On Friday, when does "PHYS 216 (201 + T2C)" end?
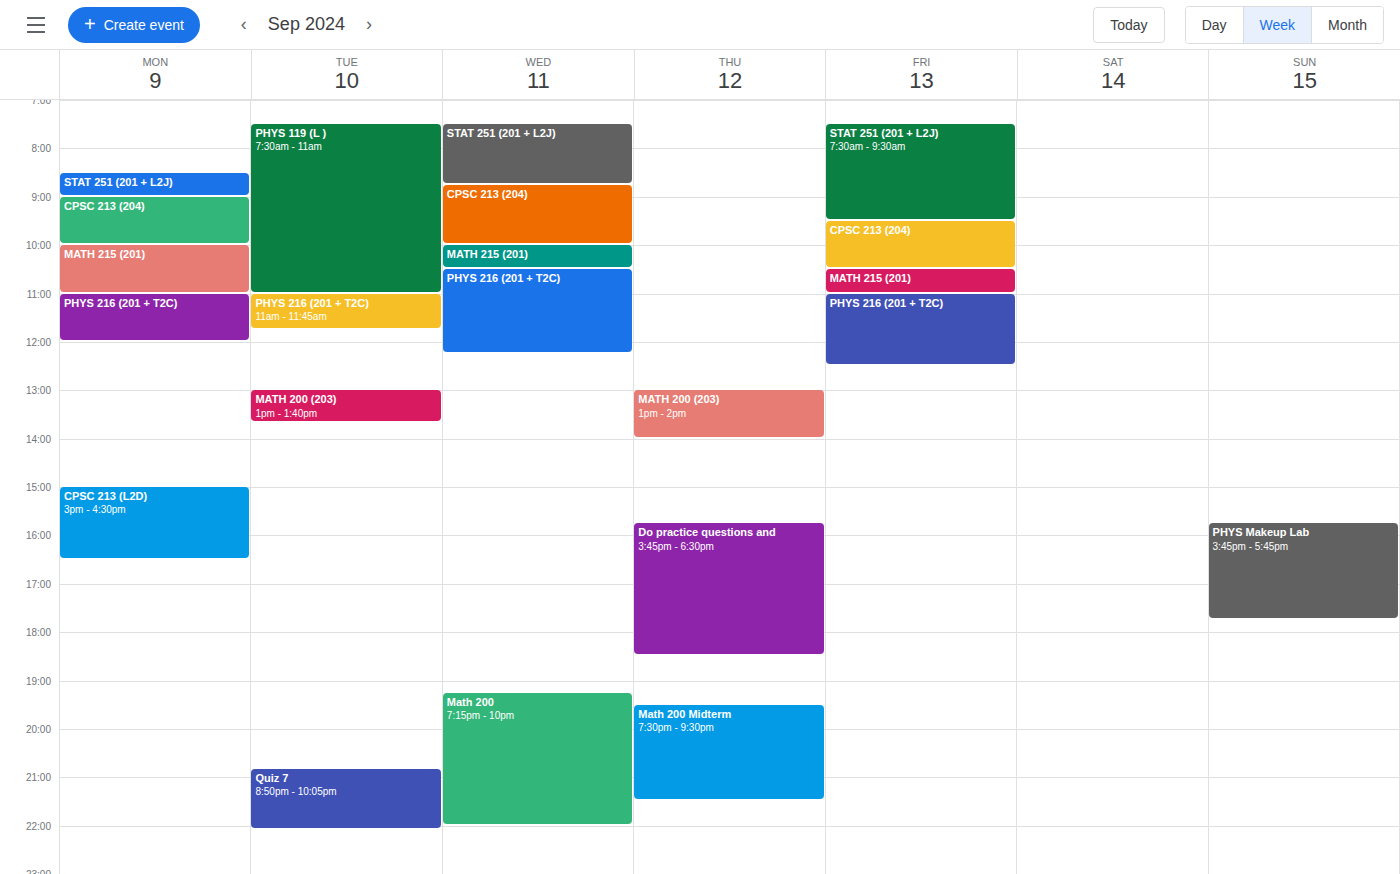
12:30 PM